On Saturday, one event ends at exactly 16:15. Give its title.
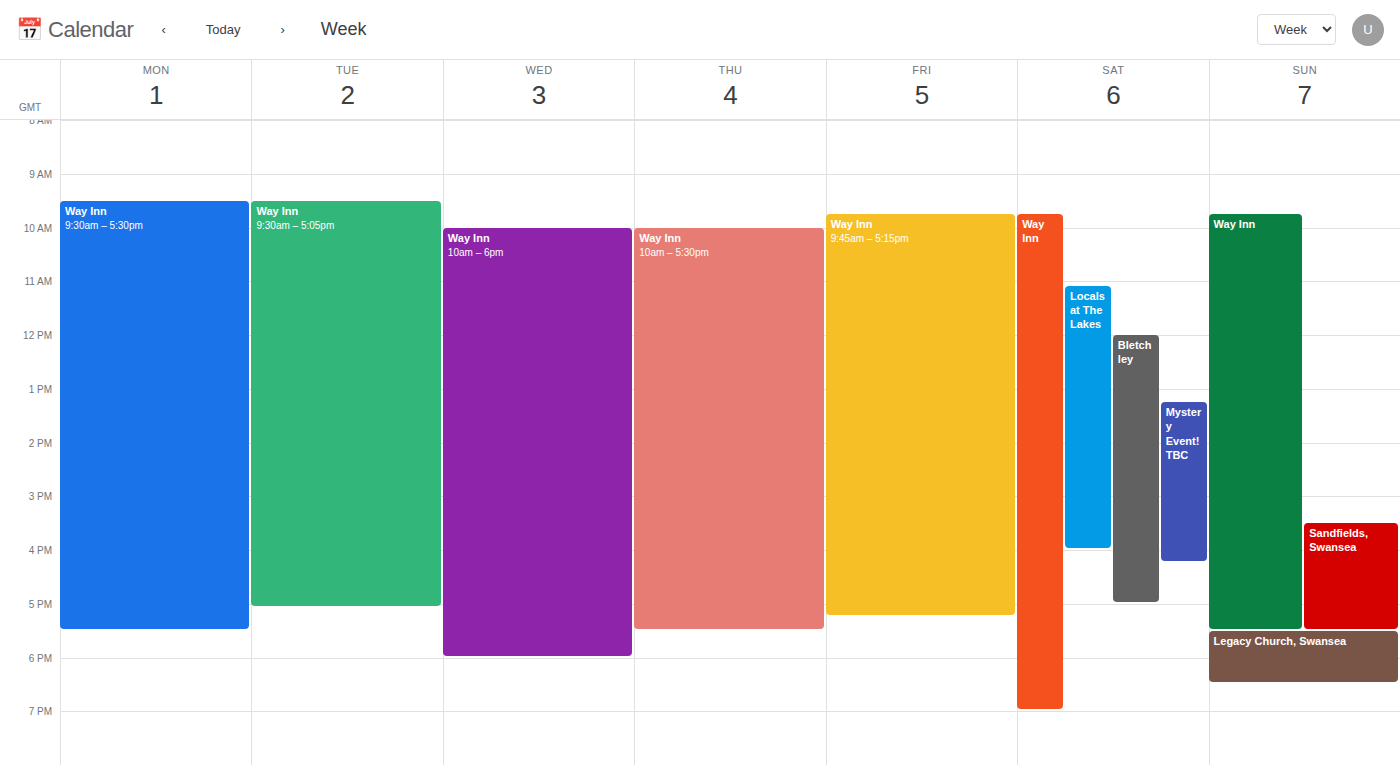
"Mystery Event! TBC"